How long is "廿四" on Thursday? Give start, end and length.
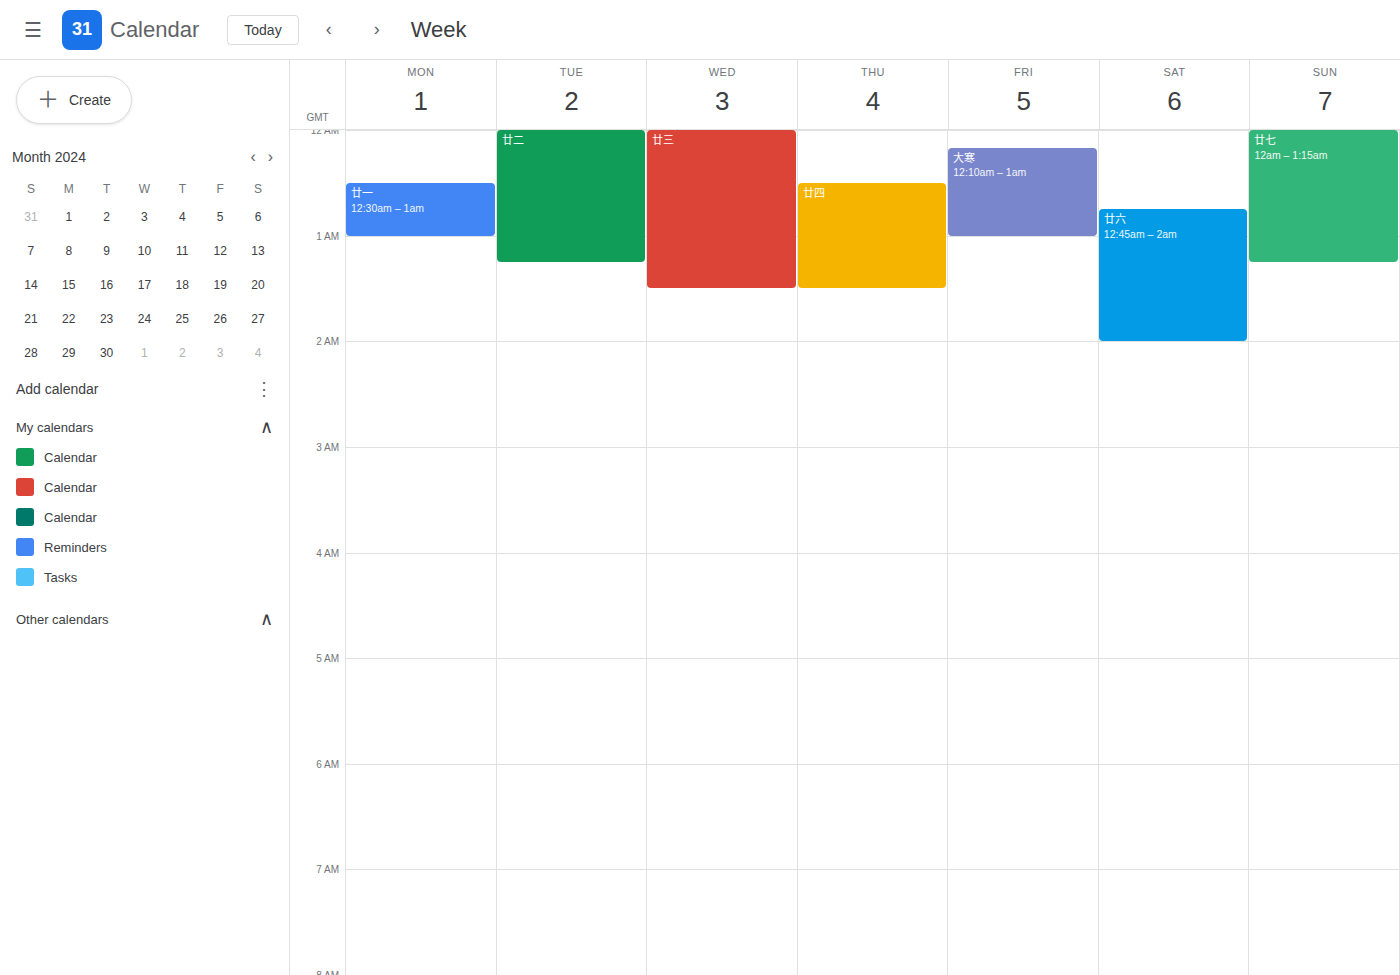
12:30 AM to 1:30 AM, 1 hour